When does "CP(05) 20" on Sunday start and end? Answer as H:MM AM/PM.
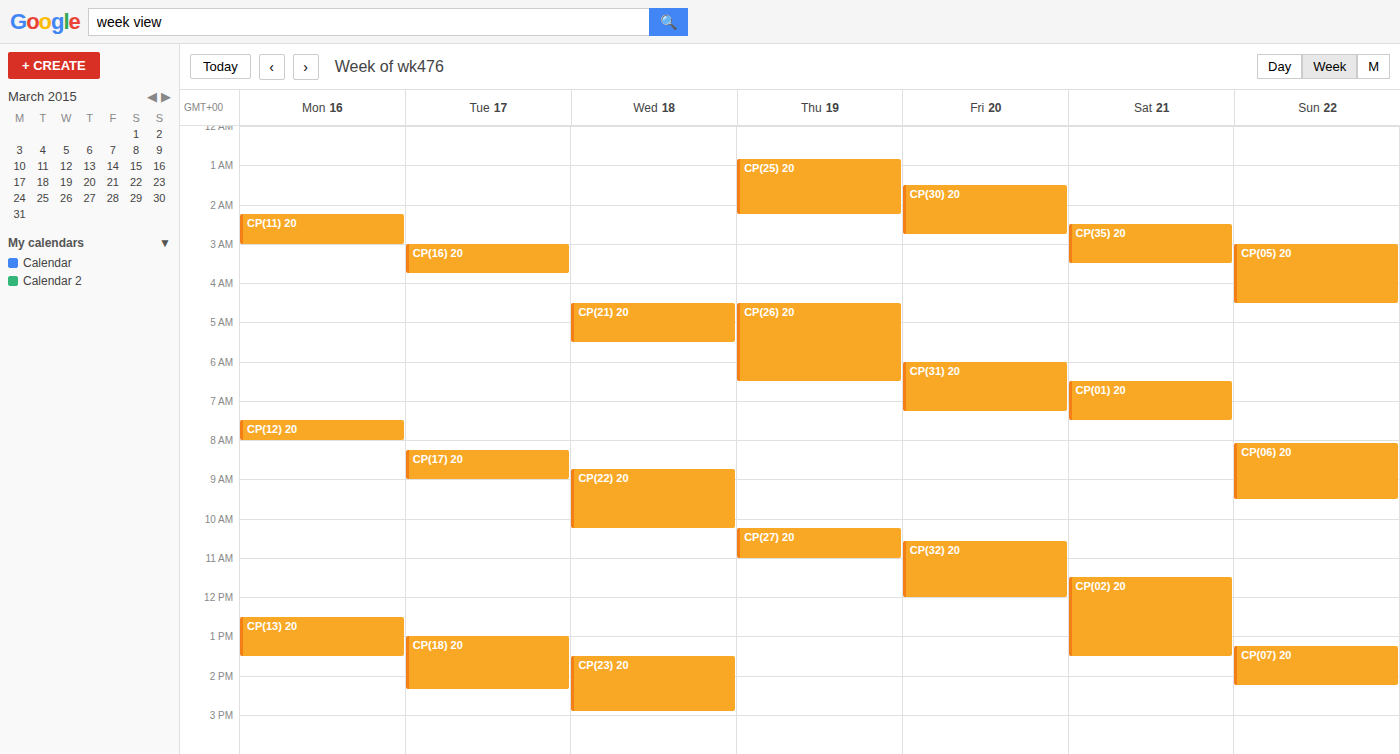
3:00 AM to 4:30 AM